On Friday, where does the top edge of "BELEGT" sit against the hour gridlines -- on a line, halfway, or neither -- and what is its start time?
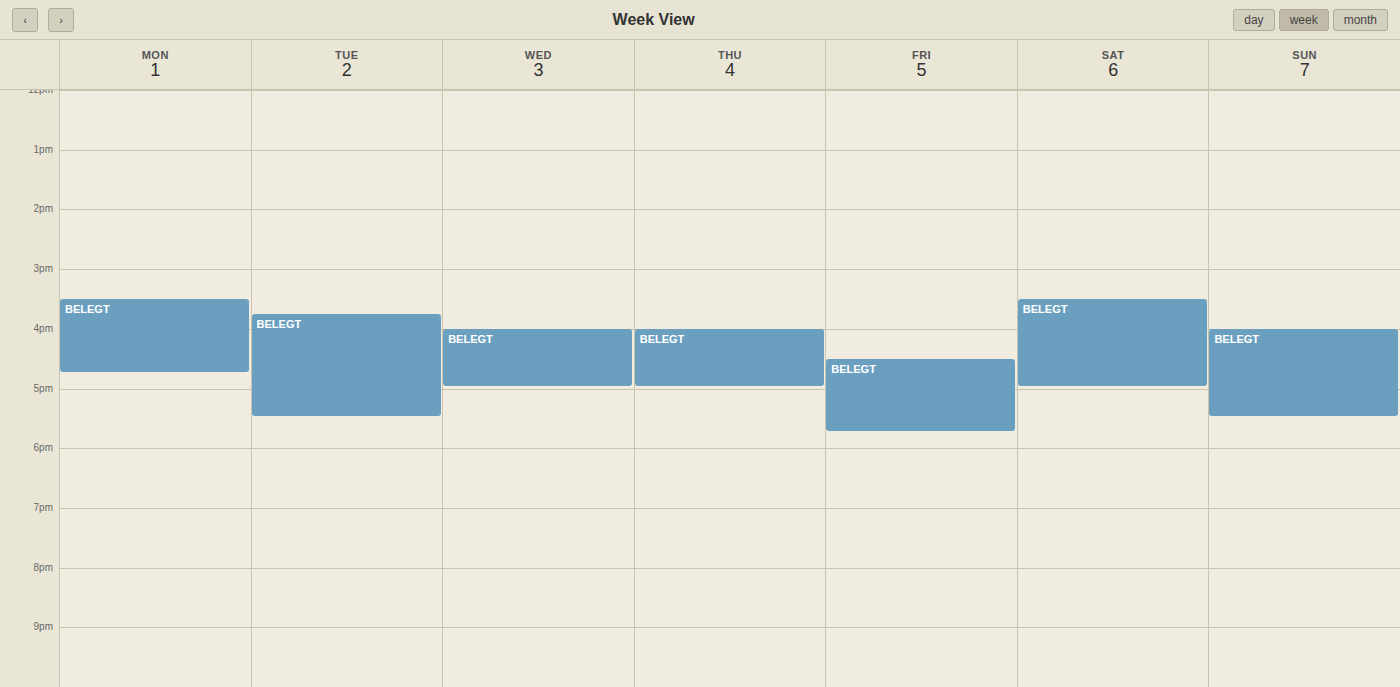
4:30 PM -- halfway between the 4 PM and 5 PM lines.